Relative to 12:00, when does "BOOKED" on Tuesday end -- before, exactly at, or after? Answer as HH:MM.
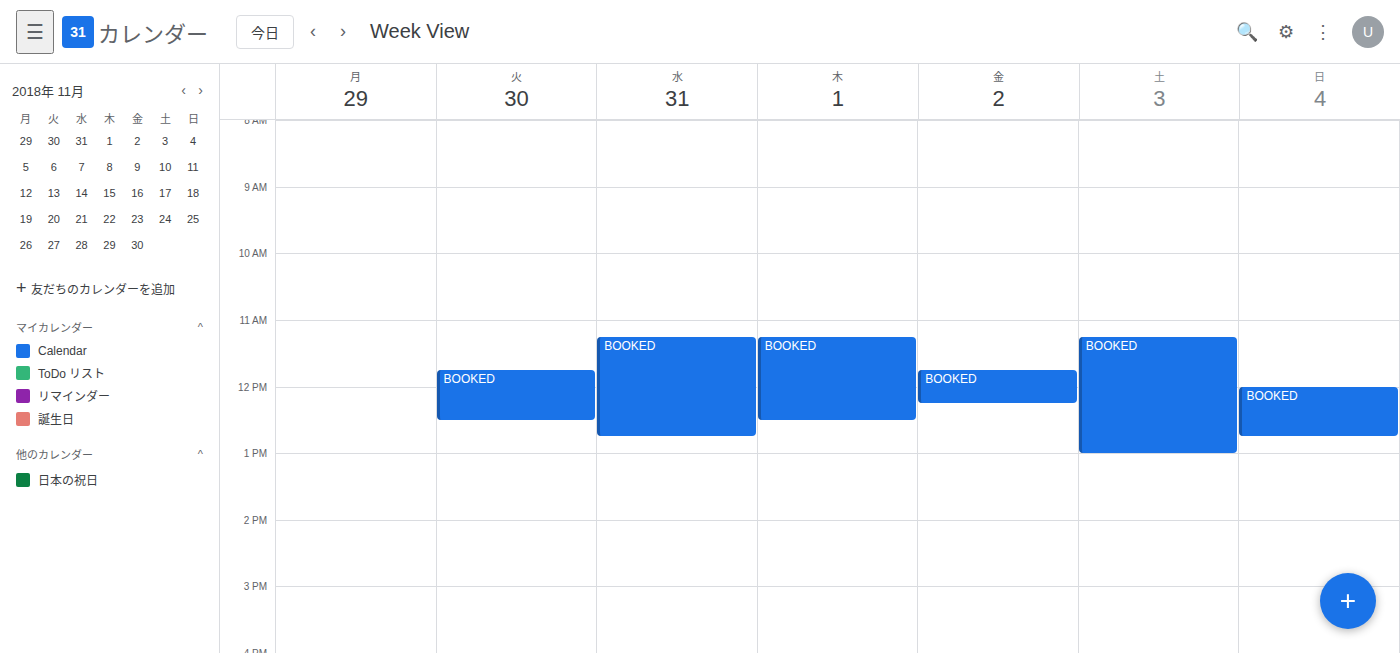
12:30 -- after 12:00, 30 minutes below the 12:00 line.